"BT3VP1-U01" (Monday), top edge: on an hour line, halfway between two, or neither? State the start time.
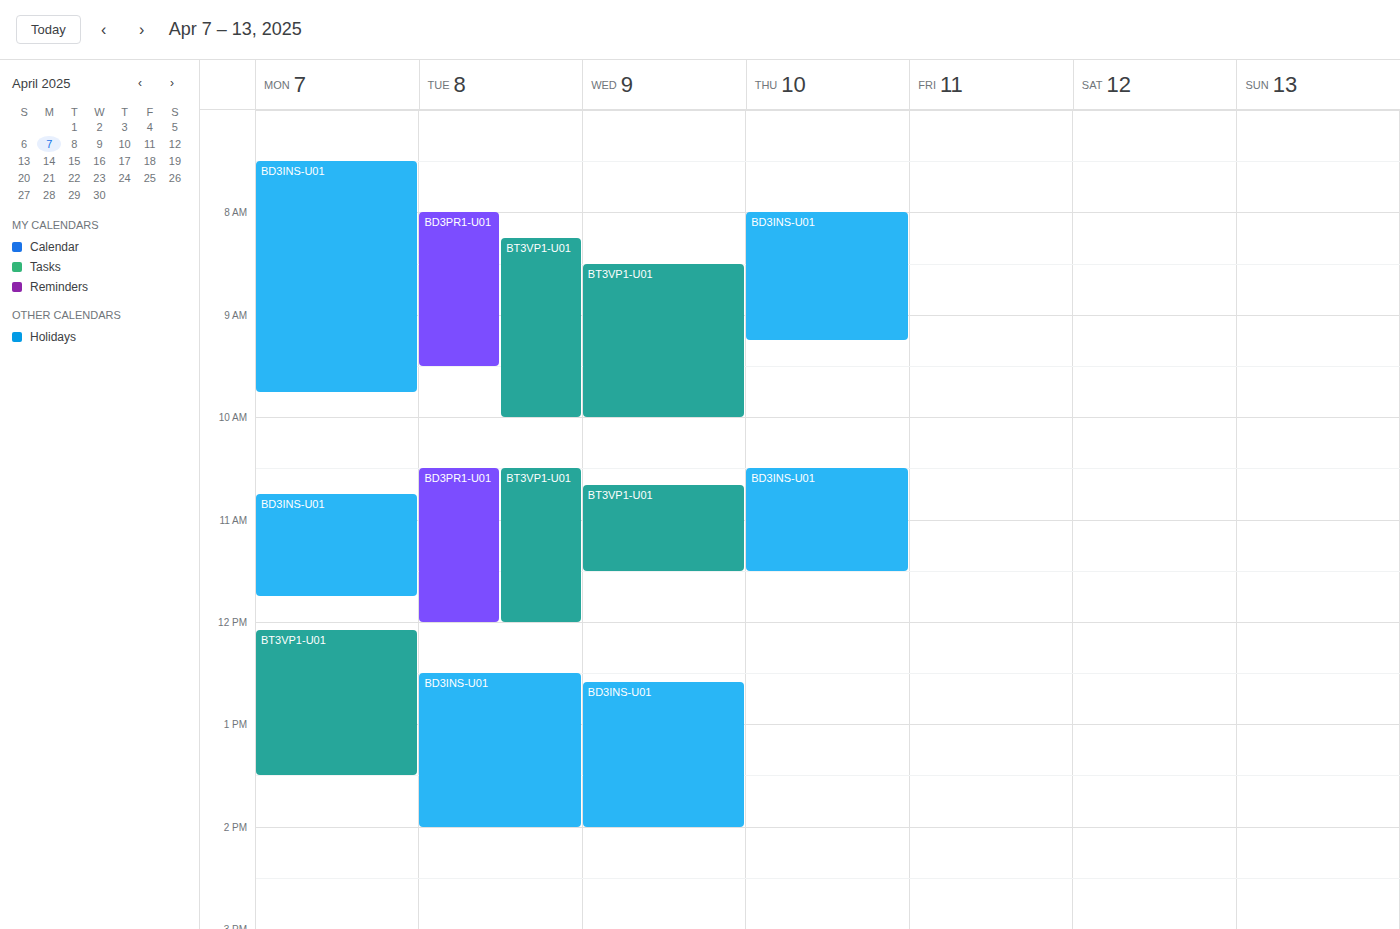
12:05 PM -- neither: 5 minutes below the 12 PM line and 55 minutes above the 1 PM line.